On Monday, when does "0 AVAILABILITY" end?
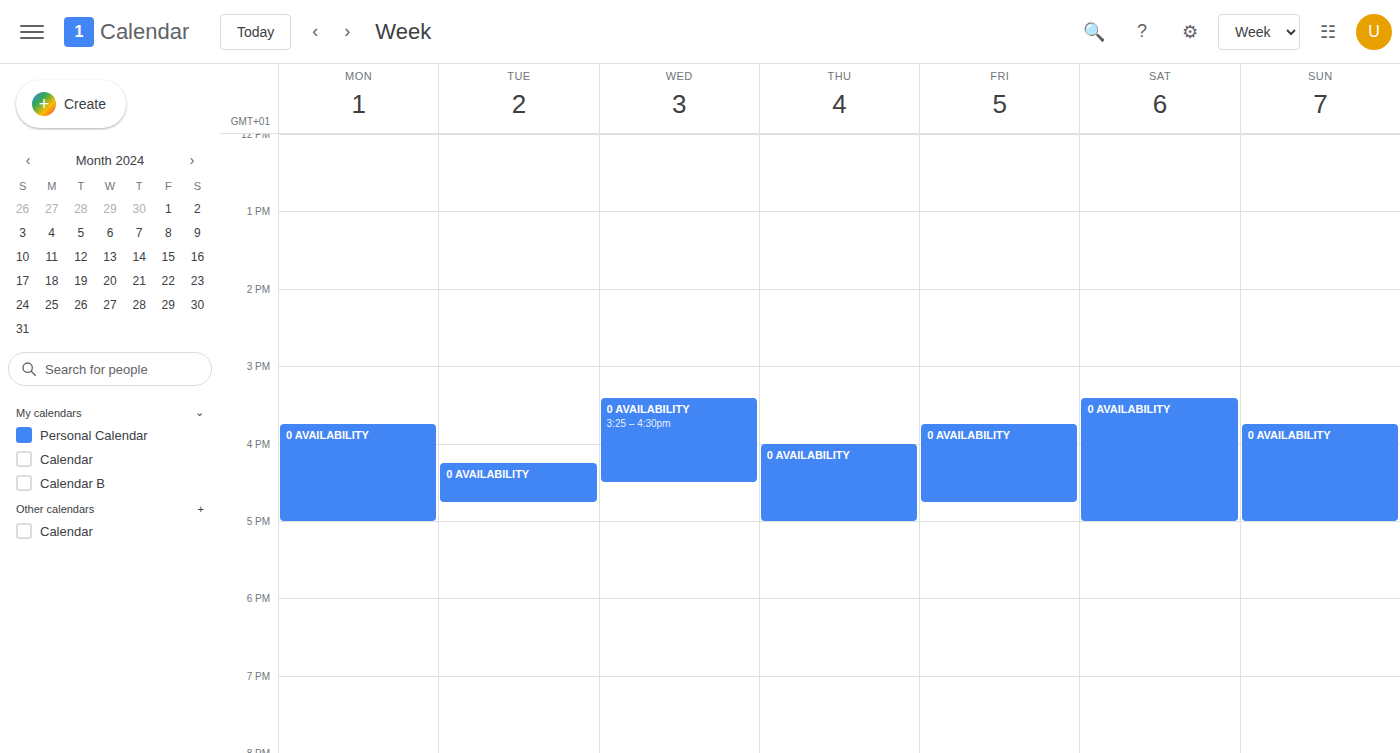
5:00 PM